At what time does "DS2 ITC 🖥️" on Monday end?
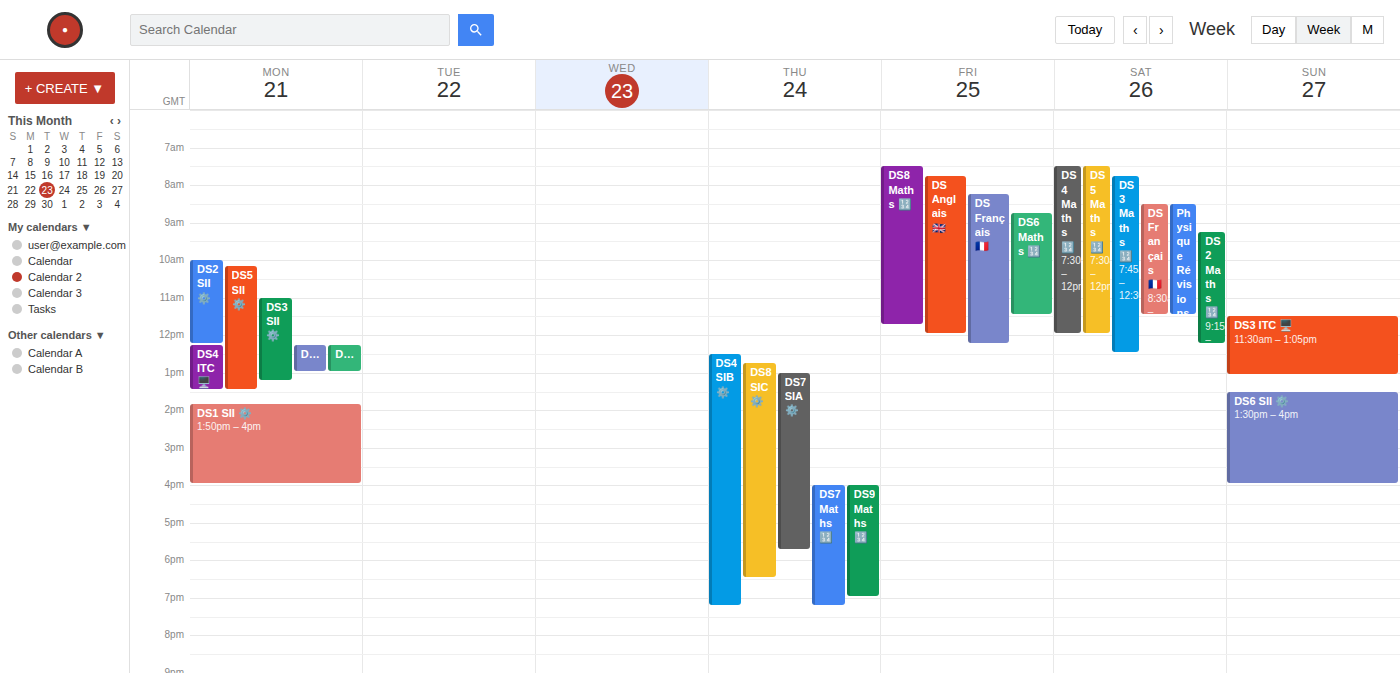
1:00 PM